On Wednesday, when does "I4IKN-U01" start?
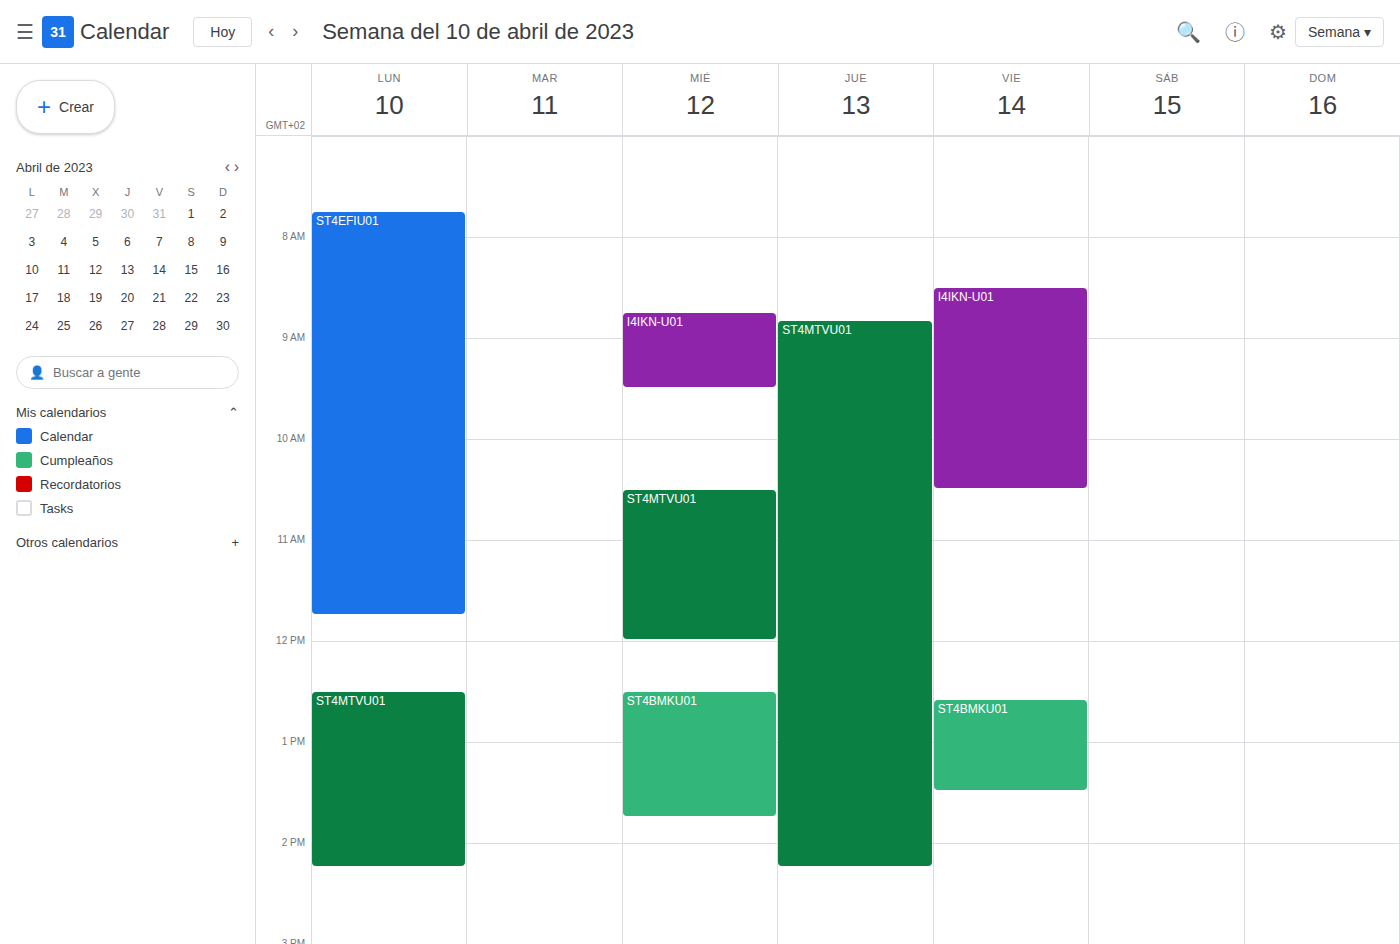
8:45 AM